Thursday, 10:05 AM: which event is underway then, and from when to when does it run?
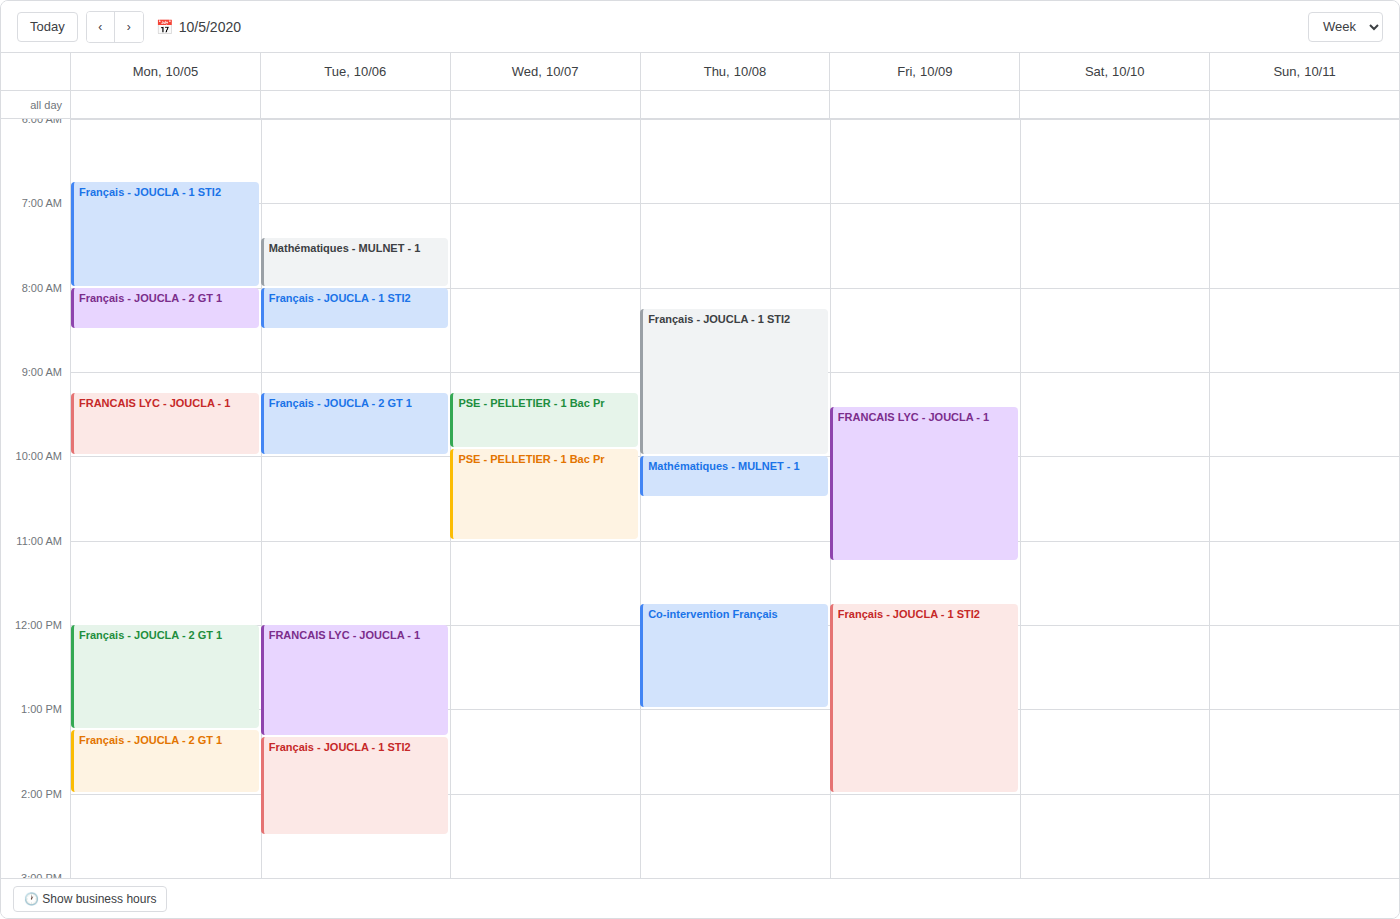
"Mathématiques - MULNET - 1", 10:00 AM to 10:30 AM